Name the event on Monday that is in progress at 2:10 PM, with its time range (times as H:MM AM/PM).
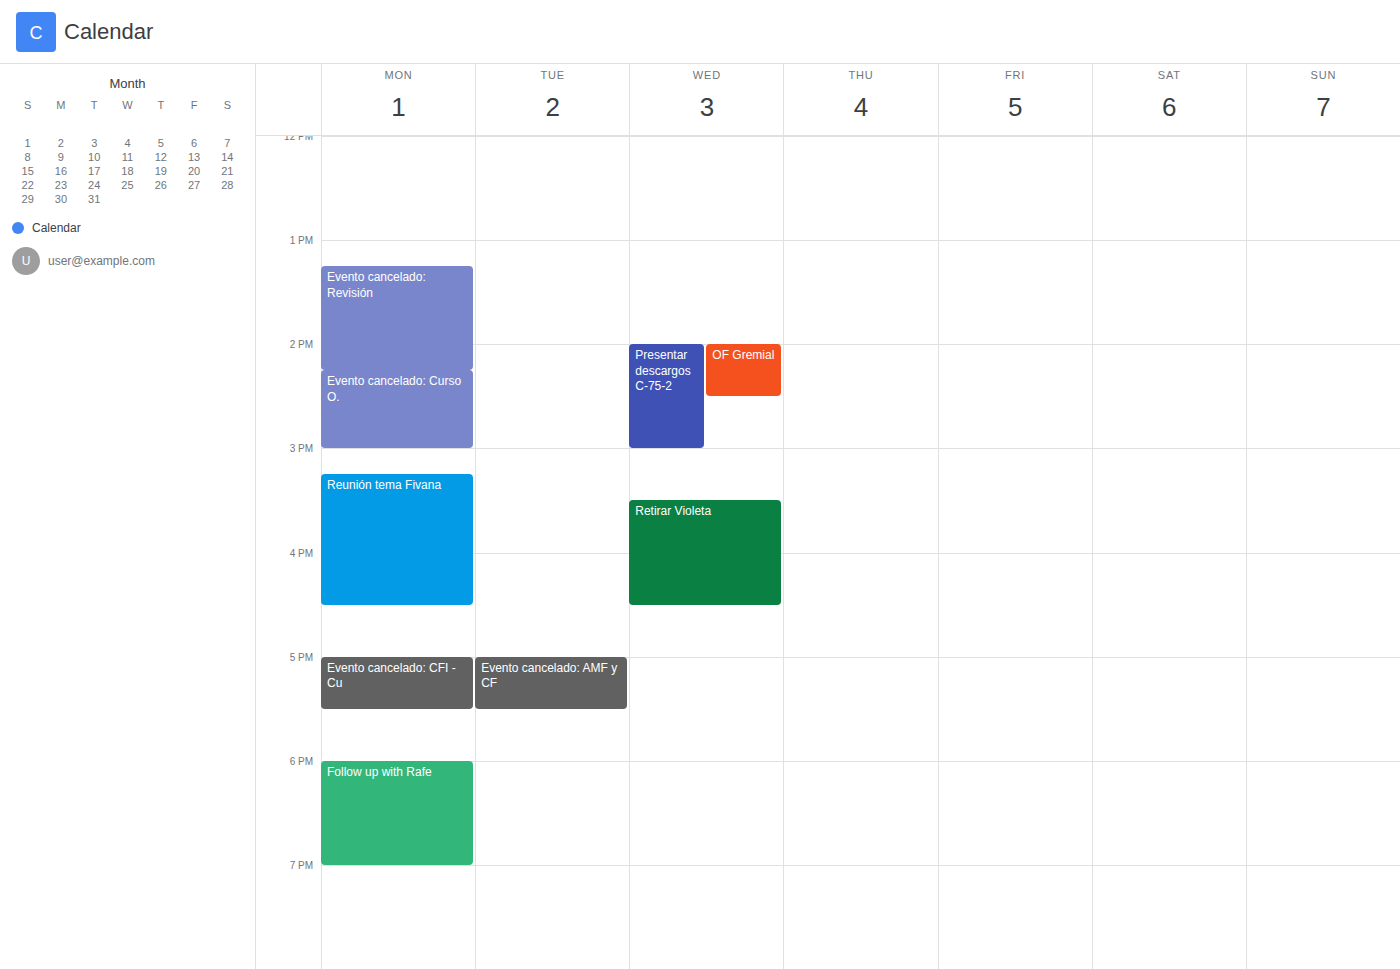
"Evento cancelado: Revisión", 1:15 PM to 2:15 PM